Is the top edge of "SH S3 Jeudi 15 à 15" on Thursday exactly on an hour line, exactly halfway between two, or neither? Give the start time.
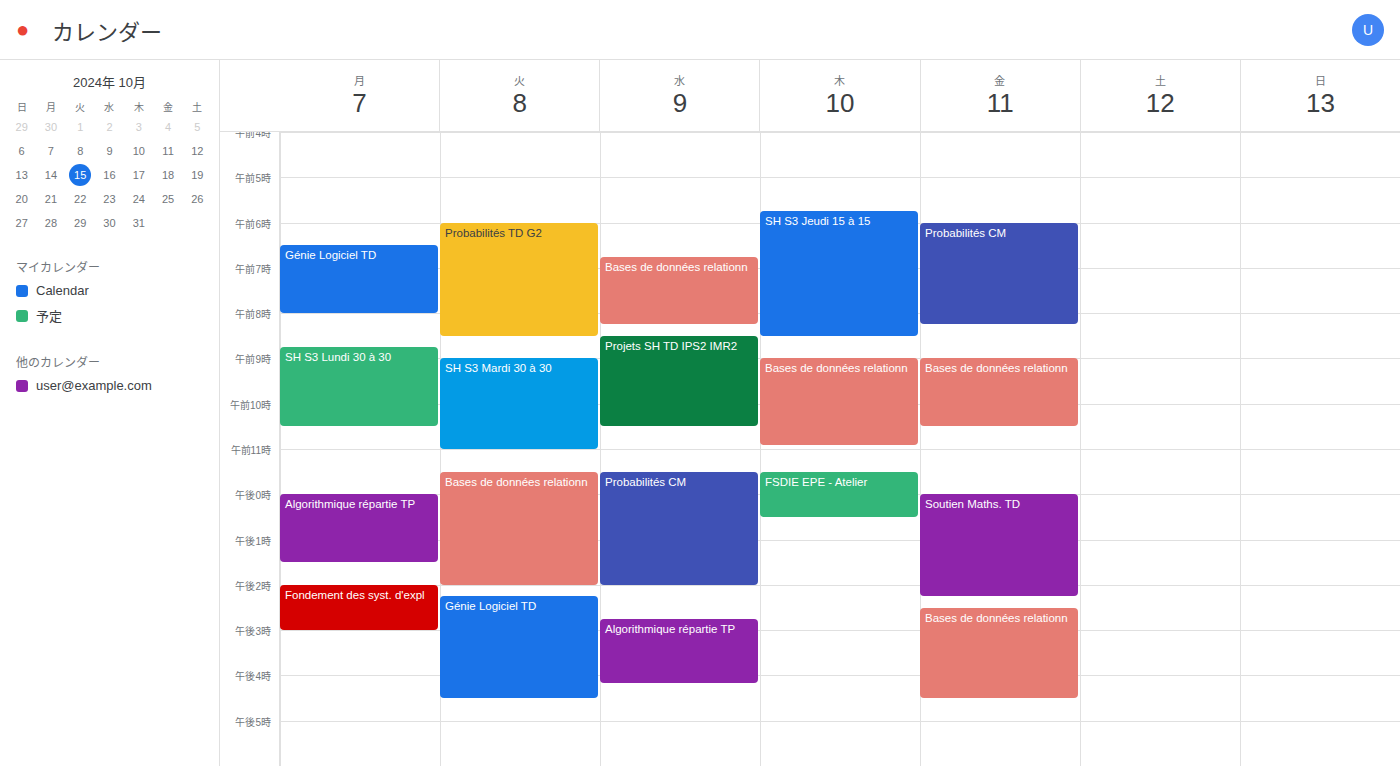
5:45 AM -- neither: three quarters of the way from the 5 AM line to the 6 AM line.